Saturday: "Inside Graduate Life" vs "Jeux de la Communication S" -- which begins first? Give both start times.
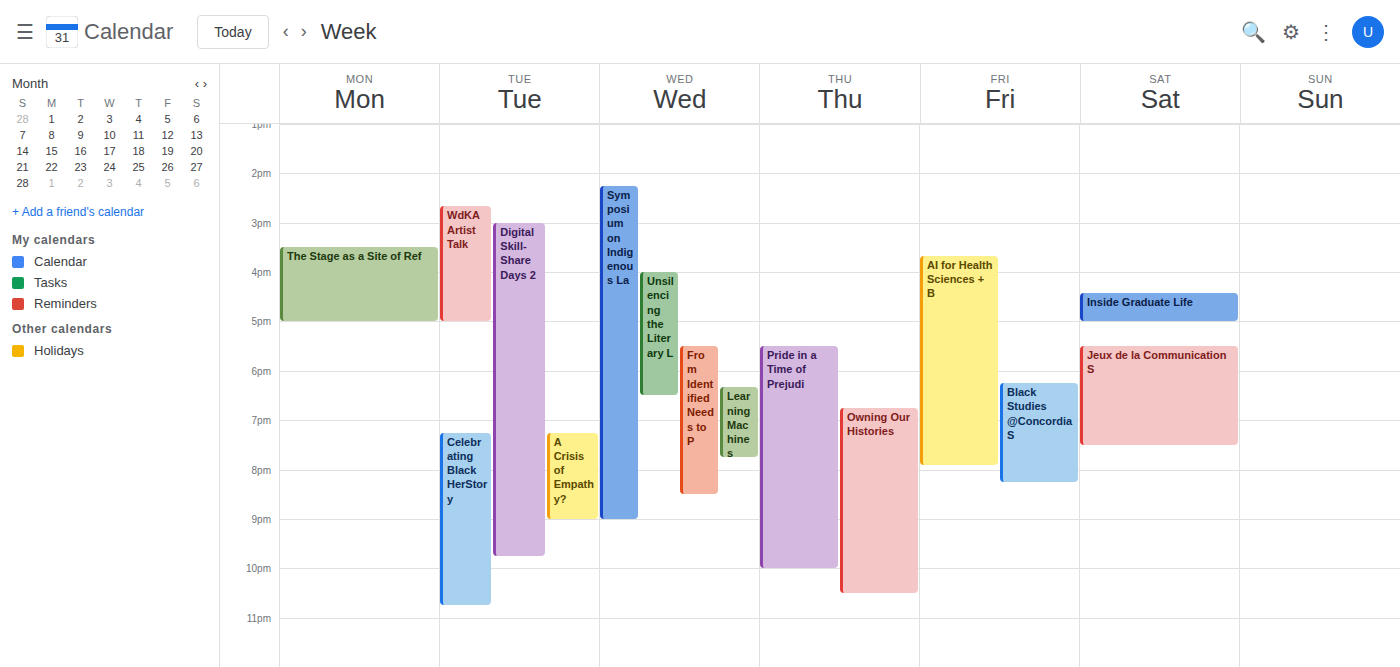
"Inside Graduate Life" 16:25; "Jeux de la Communication S" 17:30.